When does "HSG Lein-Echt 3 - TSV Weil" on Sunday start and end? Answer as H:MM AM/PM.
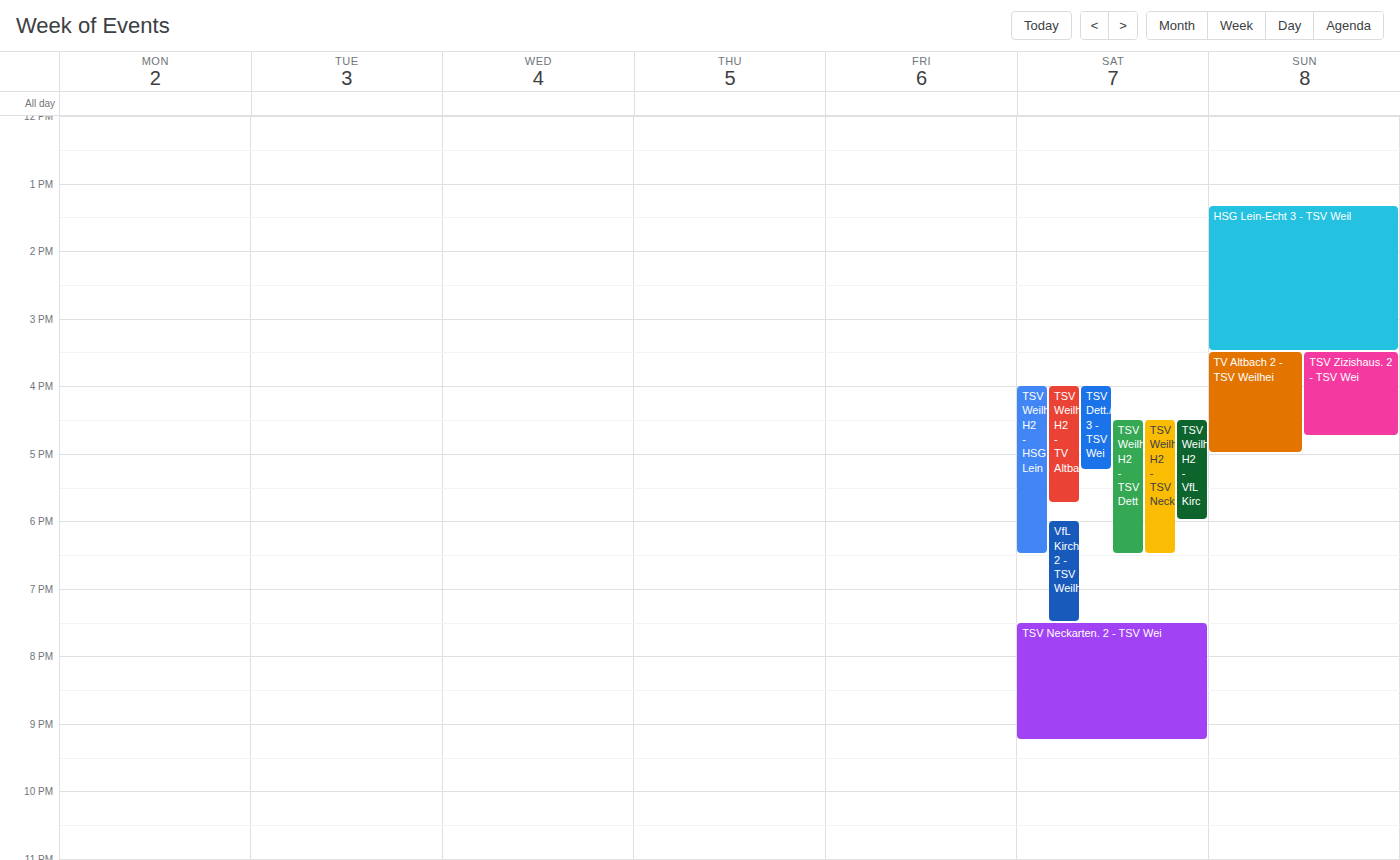
1:20 PM to 3:30 PM